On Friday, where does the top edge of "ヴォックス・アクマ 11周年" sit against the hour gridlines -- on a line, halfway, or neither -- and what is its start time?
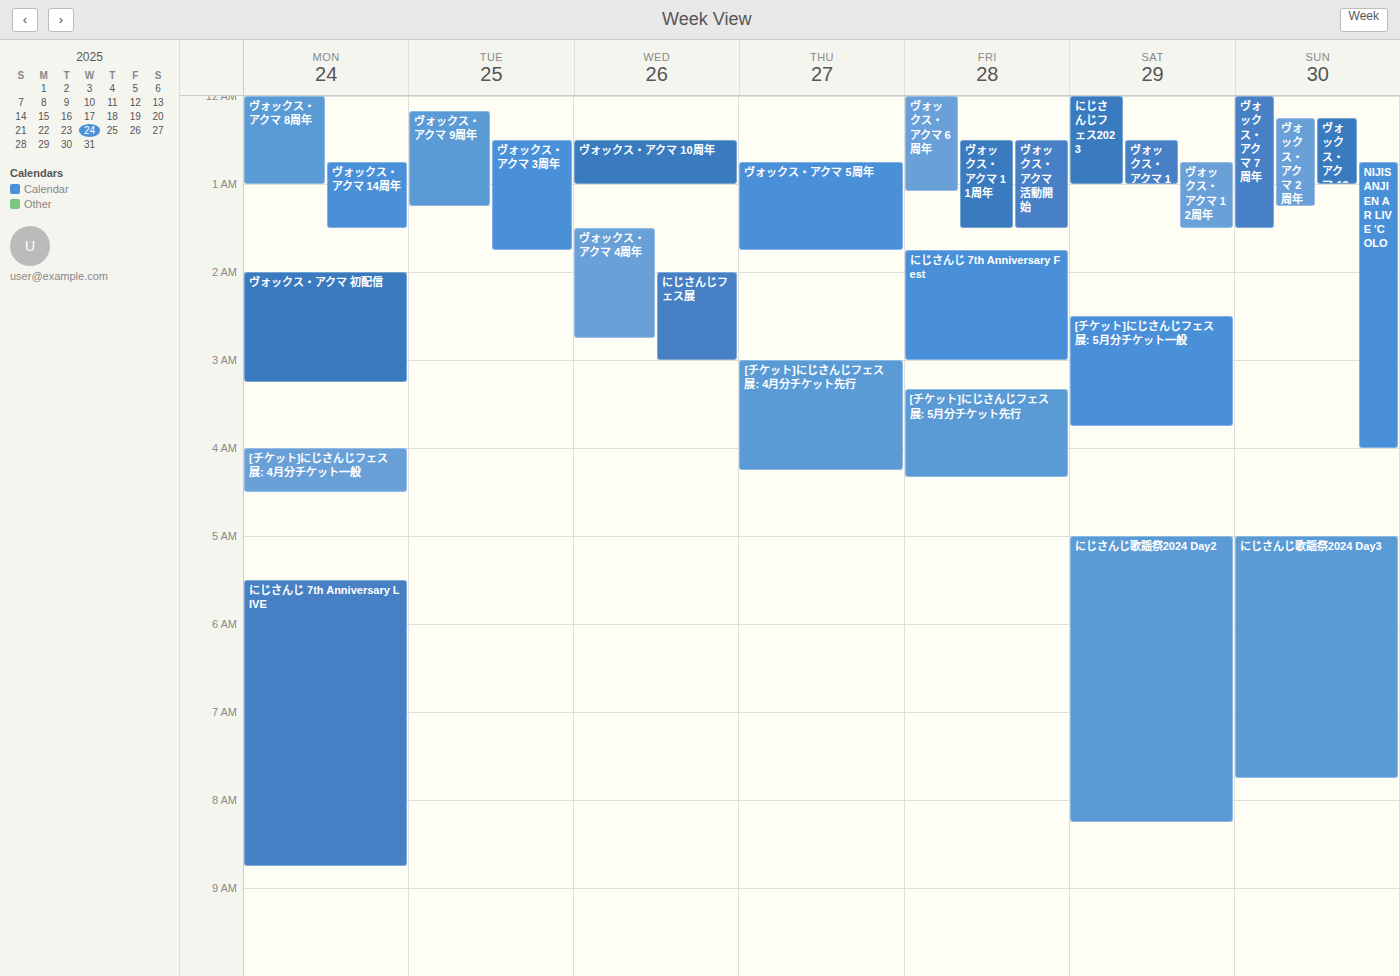
12:30 AM -- halfway between the 12 AM and 1 AM lines.